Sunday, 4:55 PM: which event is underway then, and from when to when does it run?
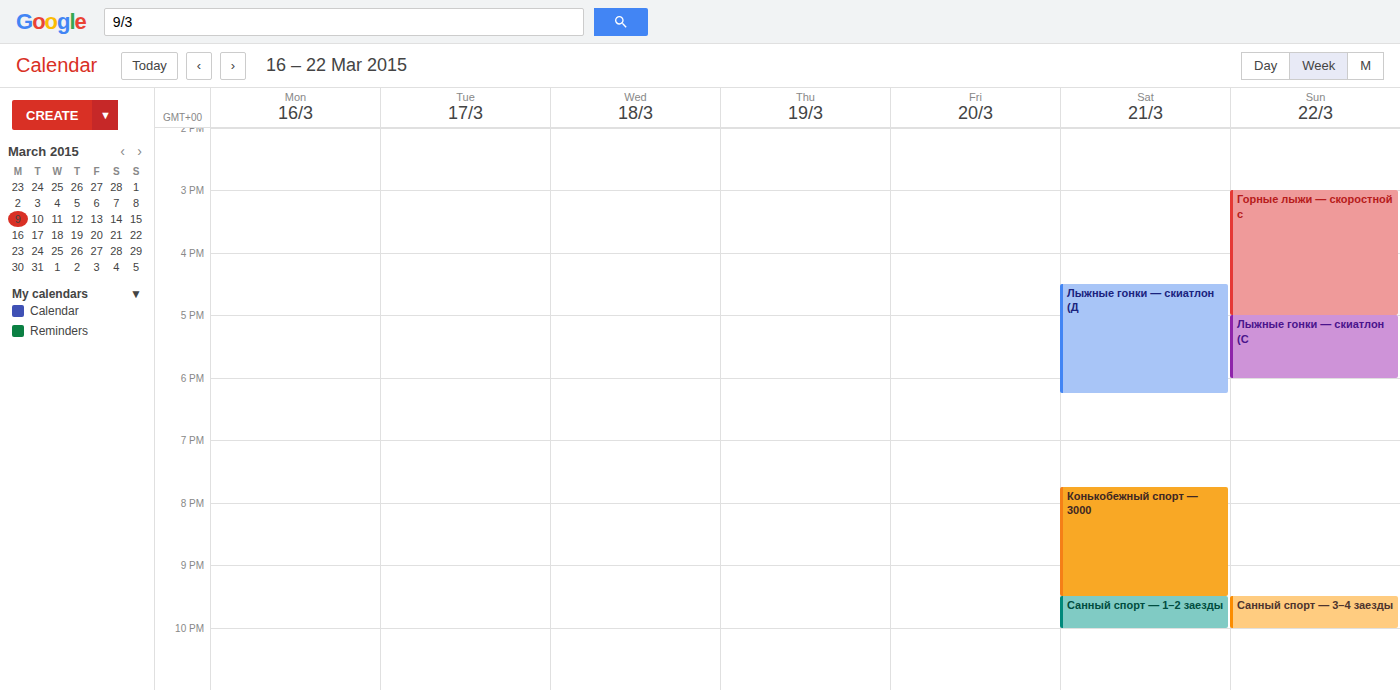
"Горные лыжи — скоростной с", 3:00 PM to 5:00 PM